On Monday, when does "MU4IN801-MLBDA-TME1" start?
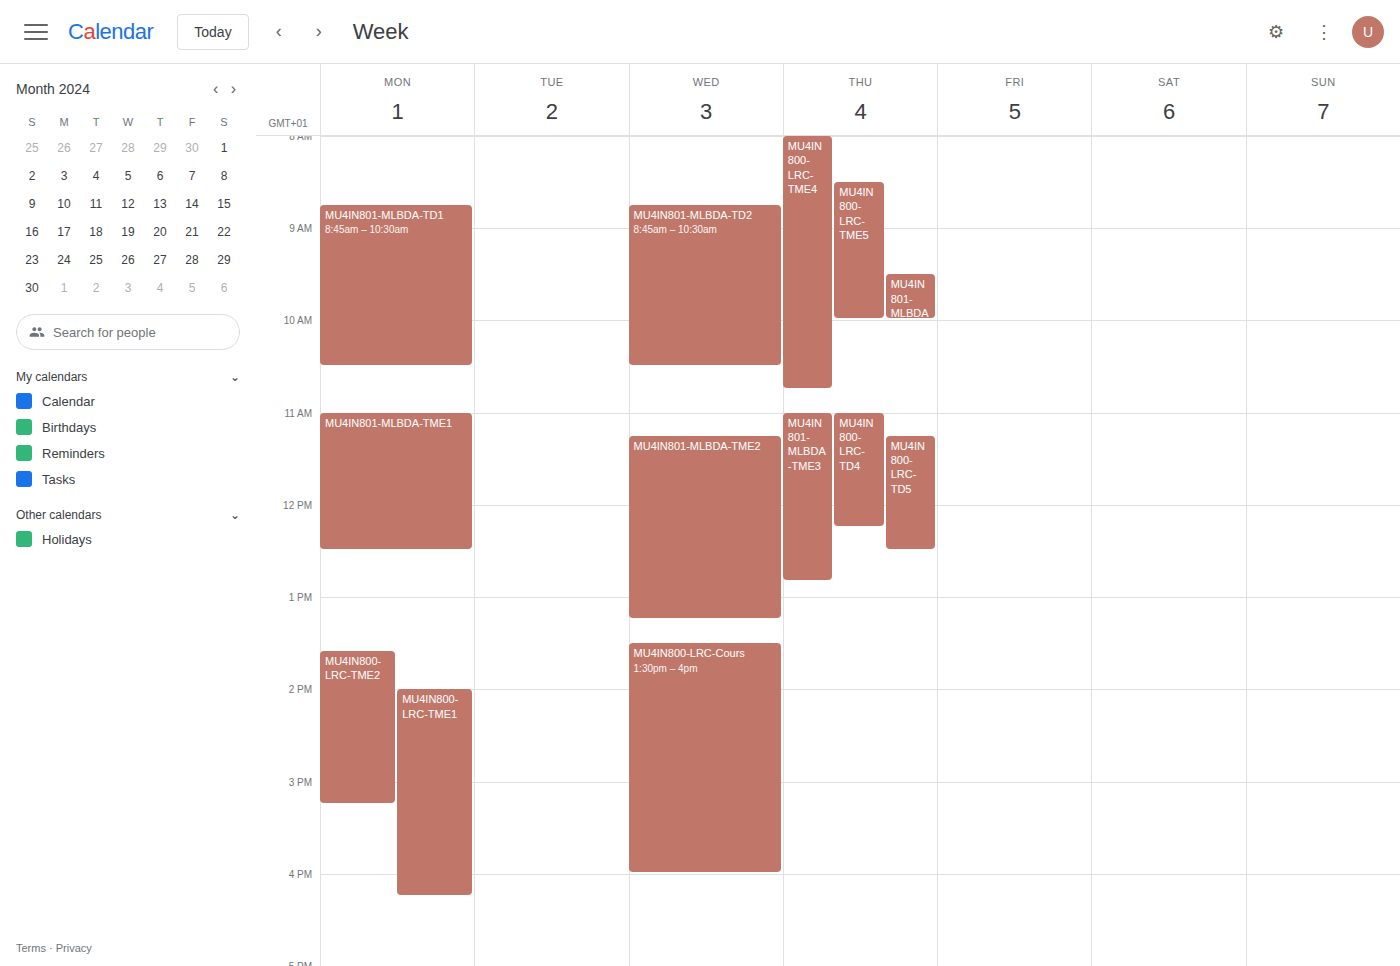
11:00 AM